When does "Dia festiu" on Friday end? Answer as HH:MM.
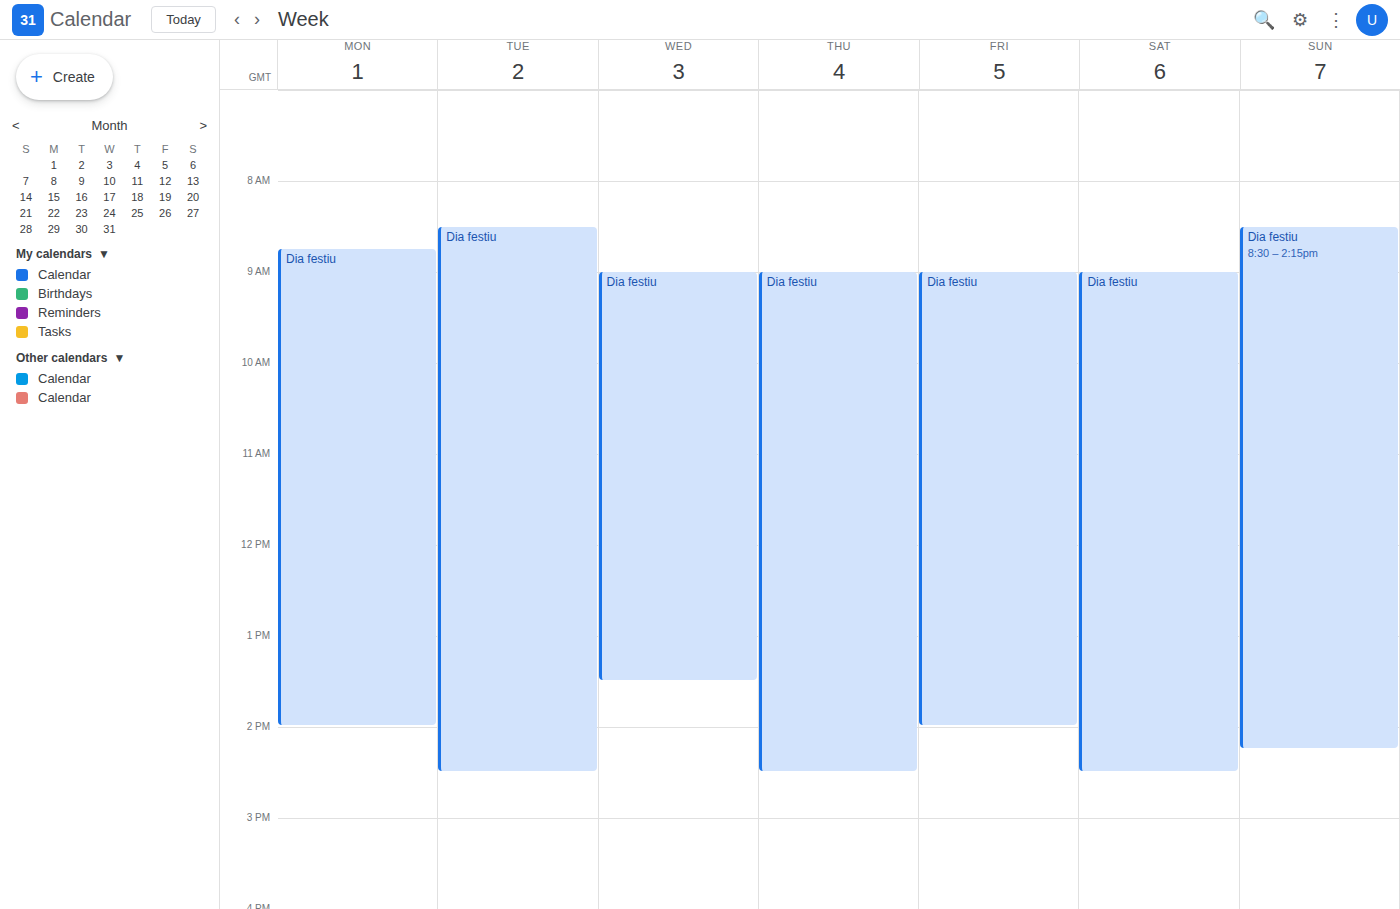
14:00